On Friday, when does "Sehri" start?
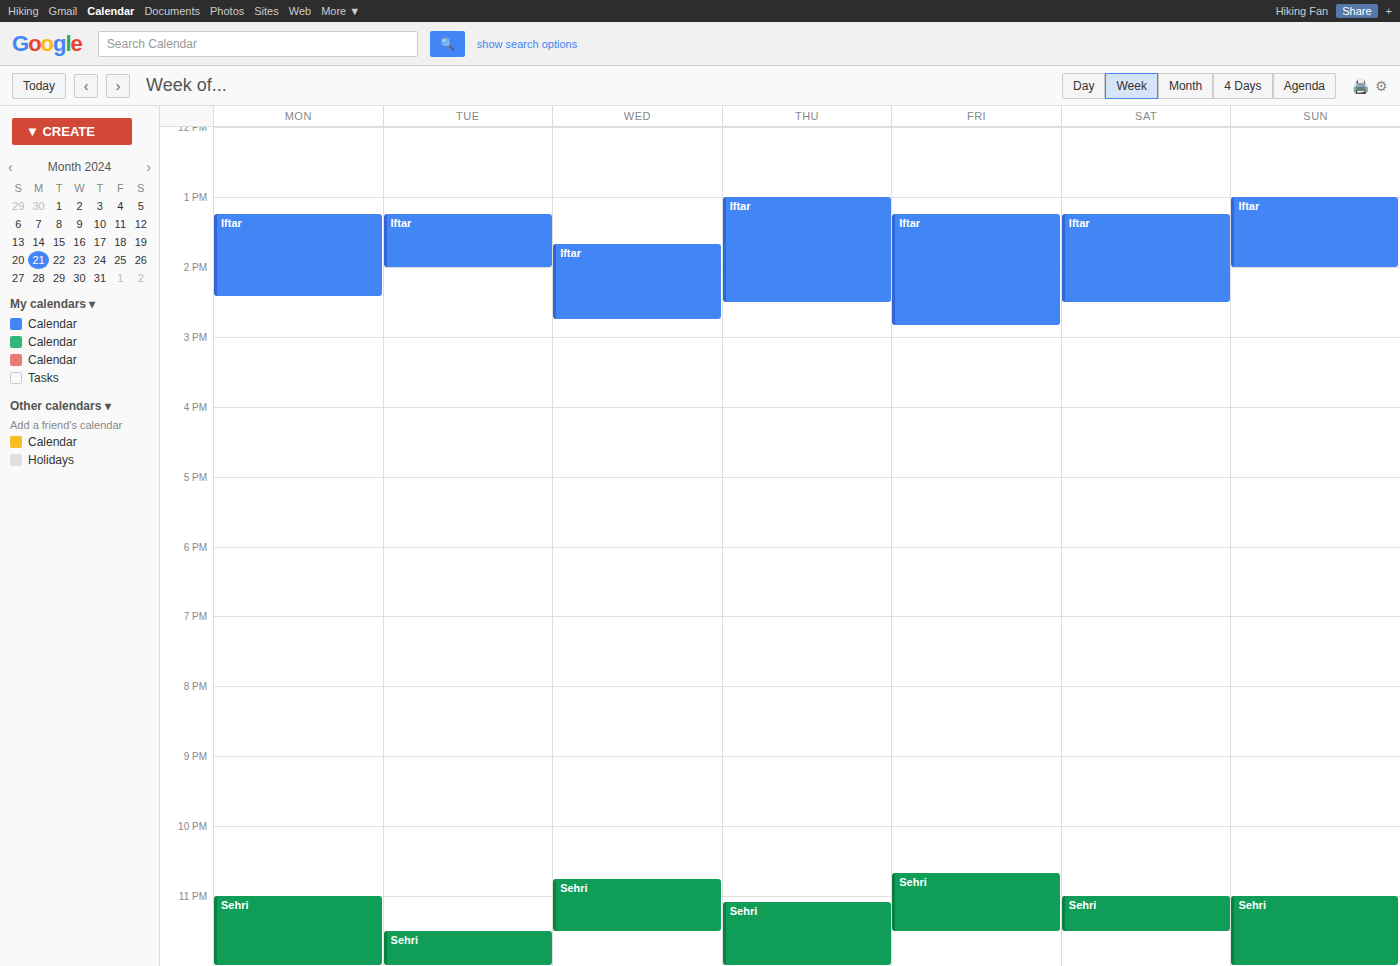
10:40 PM